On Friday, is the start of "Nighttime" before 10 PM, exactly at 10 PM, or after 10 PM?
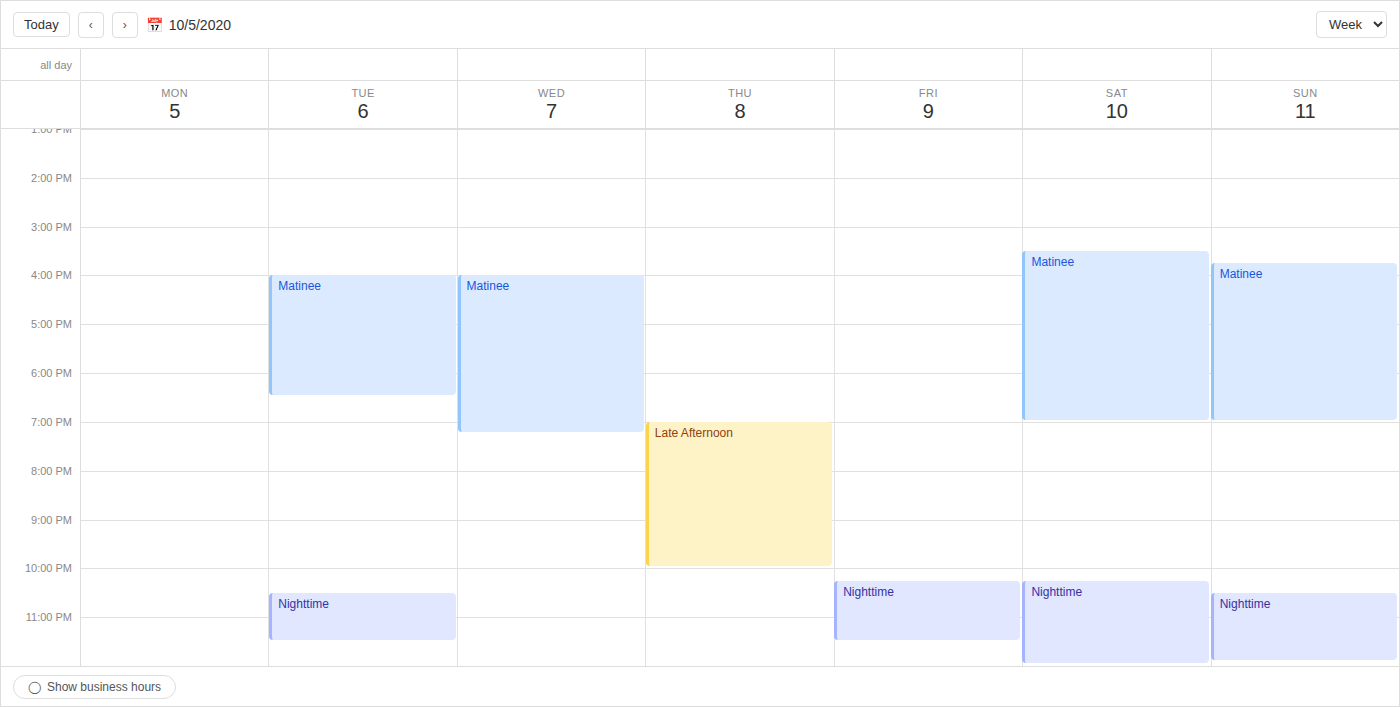
10:15 PM -- after 10 PM, 15 minutes below the 10 PM line.